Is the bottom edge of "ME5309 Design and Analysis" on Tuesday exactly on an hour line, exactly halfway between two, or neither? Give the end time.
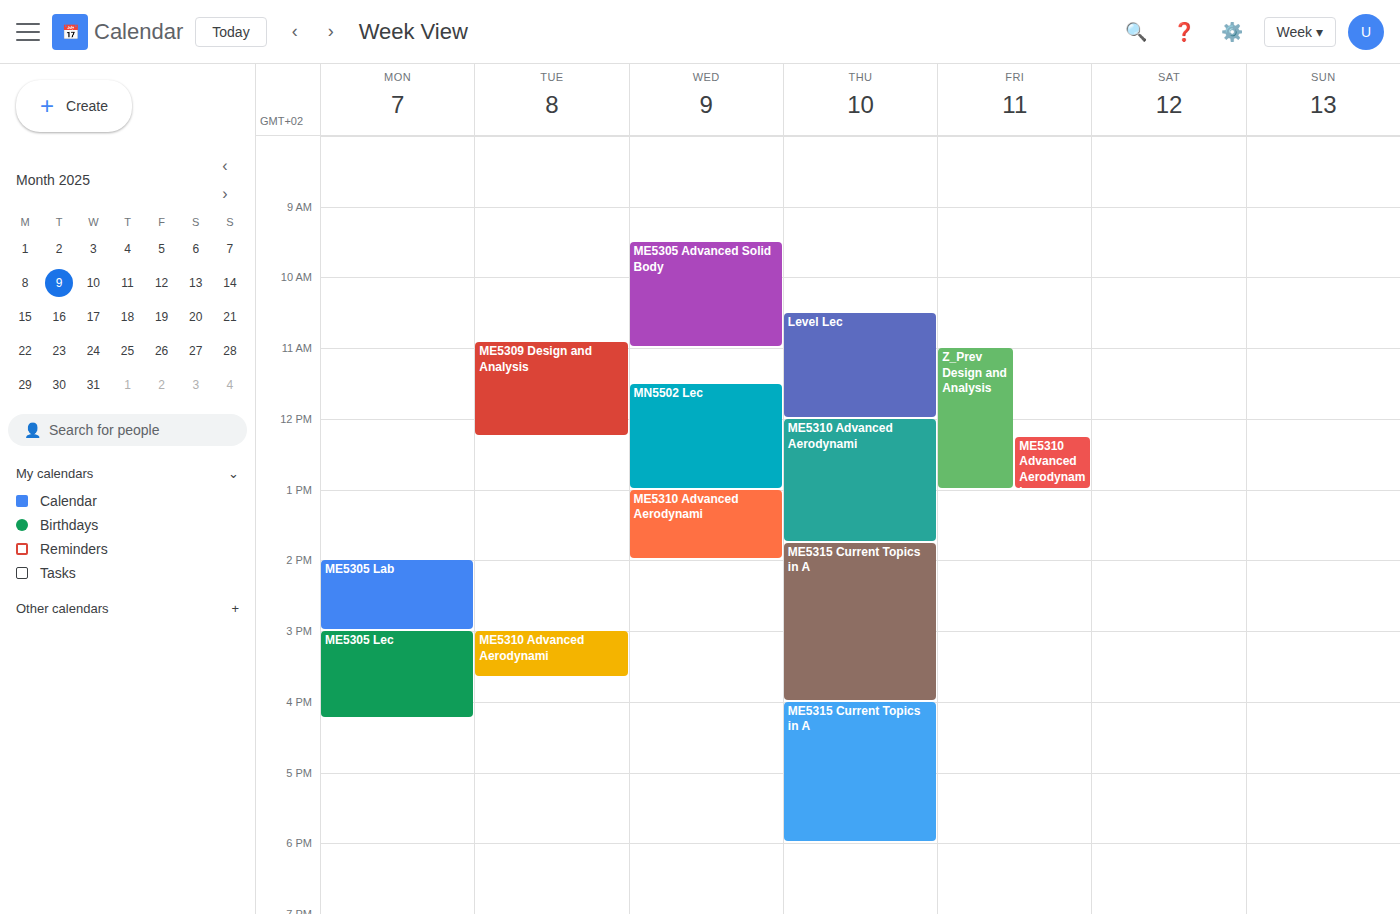
12:15 -- neither: a quarter of the way from the 12:00 line to the 13:00 line.